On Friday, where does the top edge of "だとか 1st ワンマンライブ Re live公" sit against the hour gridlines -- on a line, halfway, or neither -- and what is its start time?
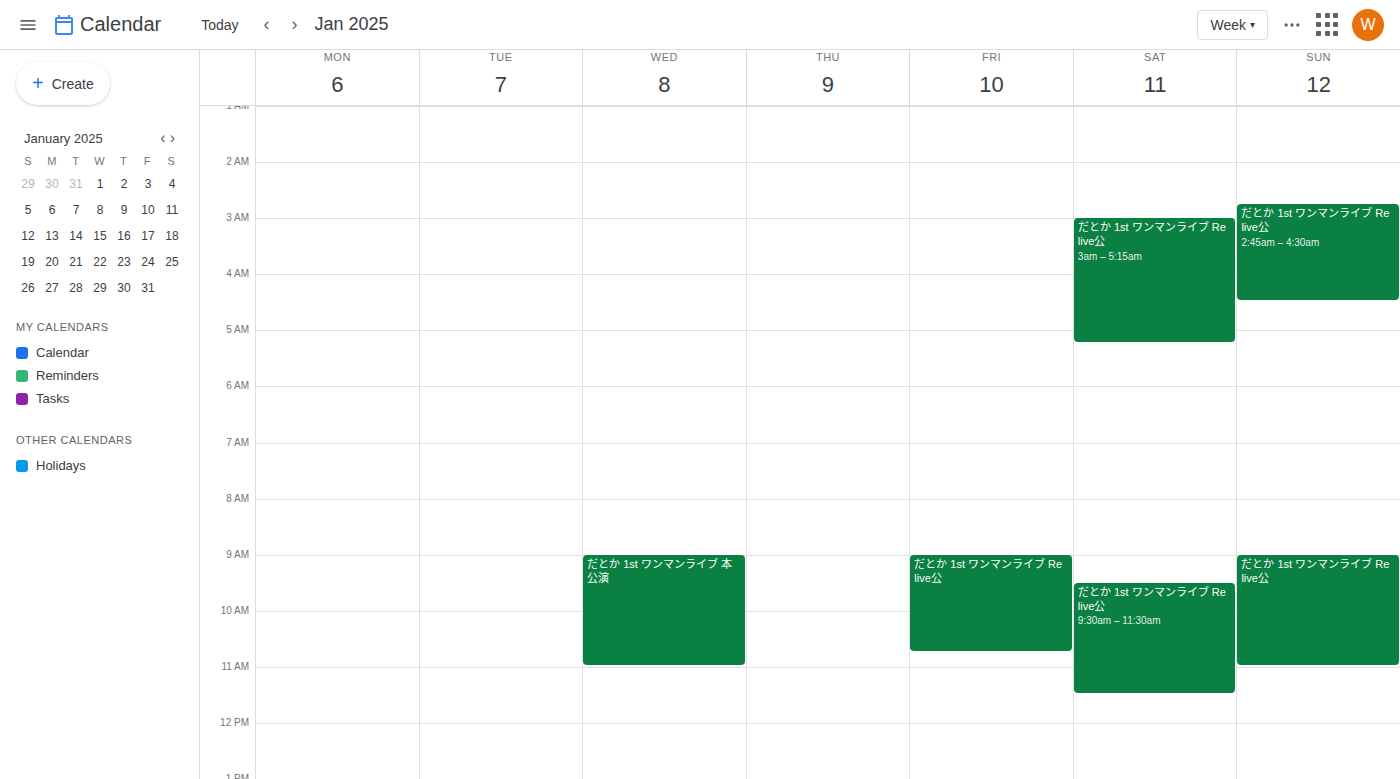
9:00 AM -- exactly on the 9 AM line.